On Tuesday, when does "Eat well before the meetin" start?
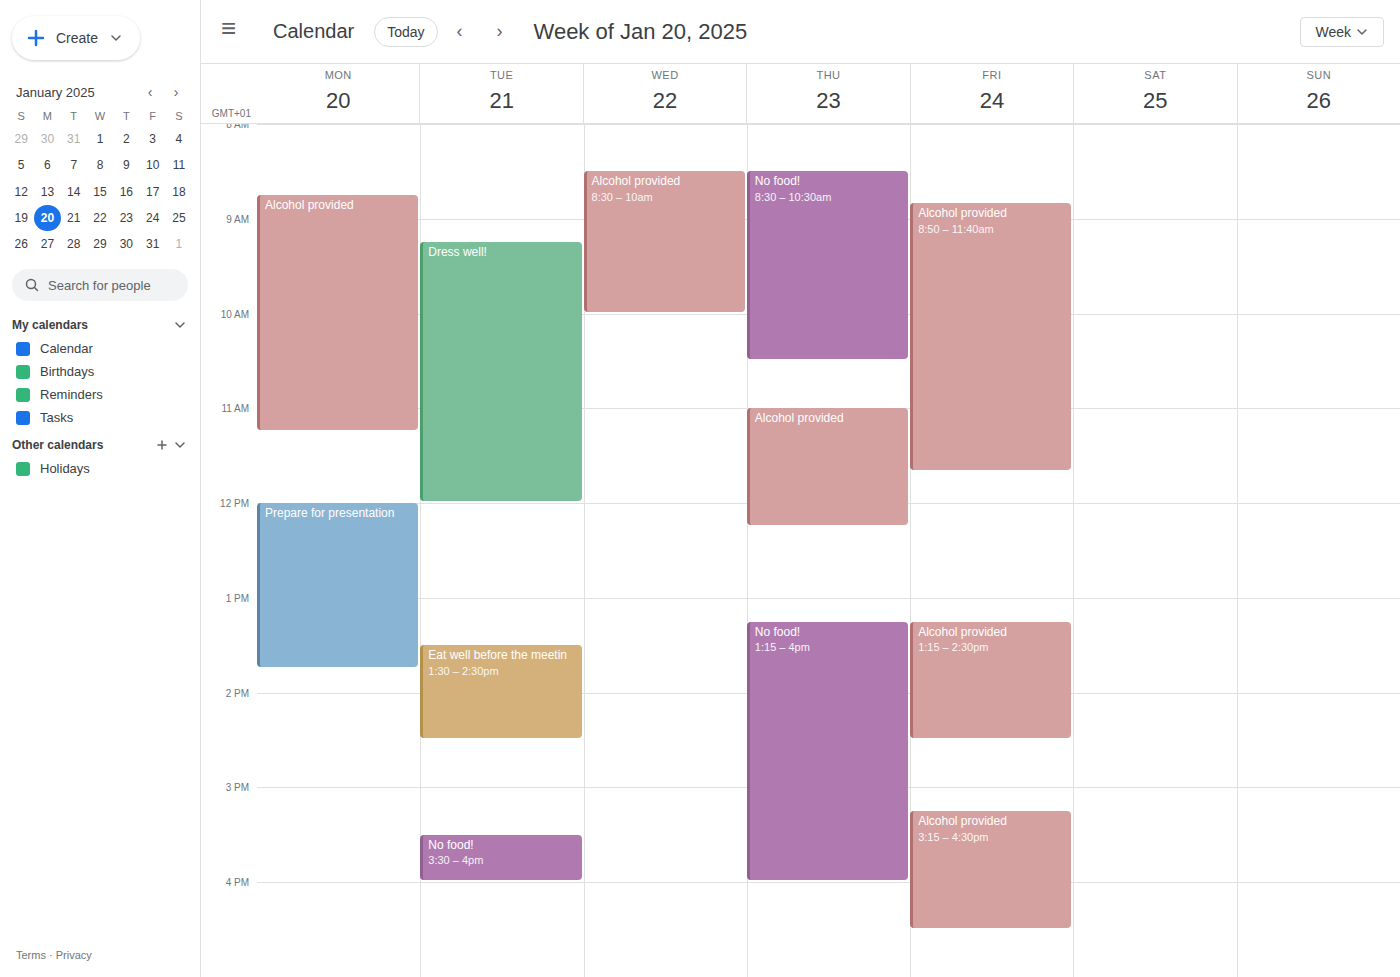
1:30 PM